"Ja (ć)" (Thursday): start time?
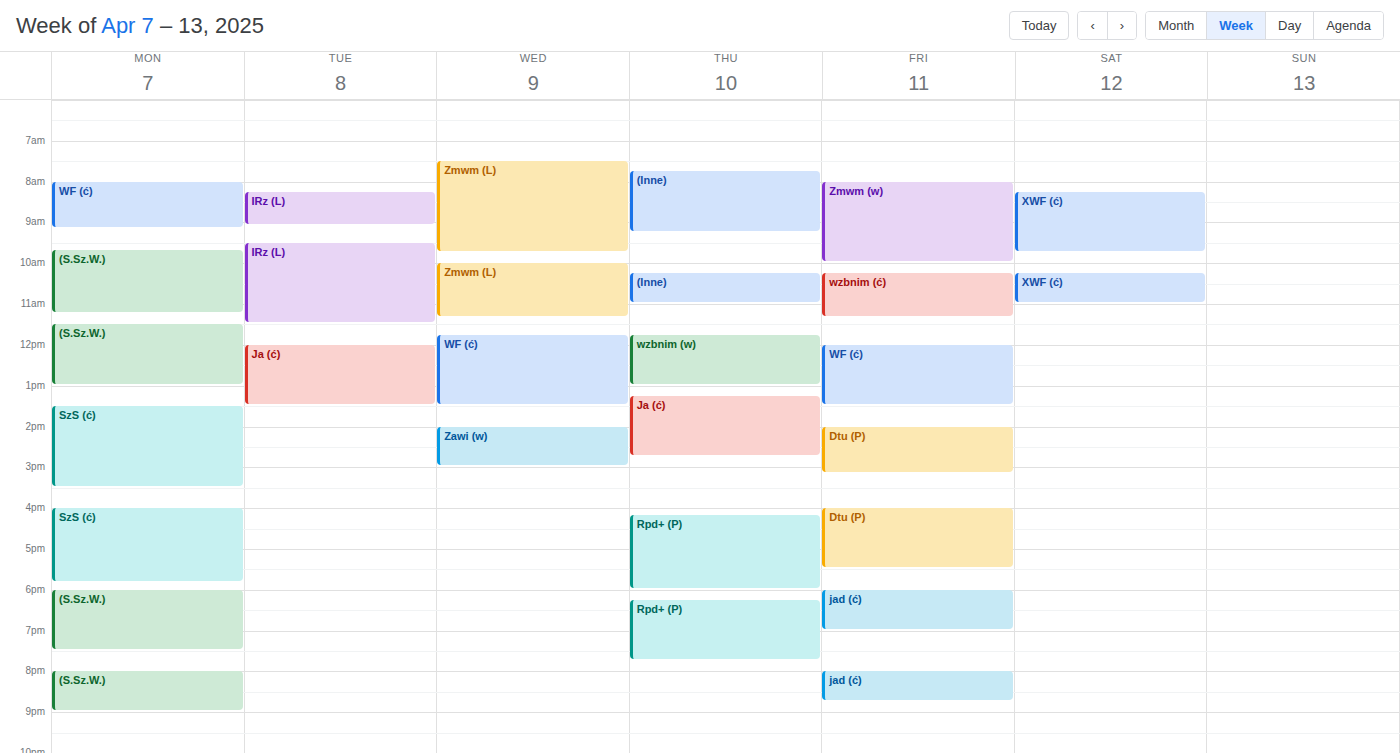
1:15 PM